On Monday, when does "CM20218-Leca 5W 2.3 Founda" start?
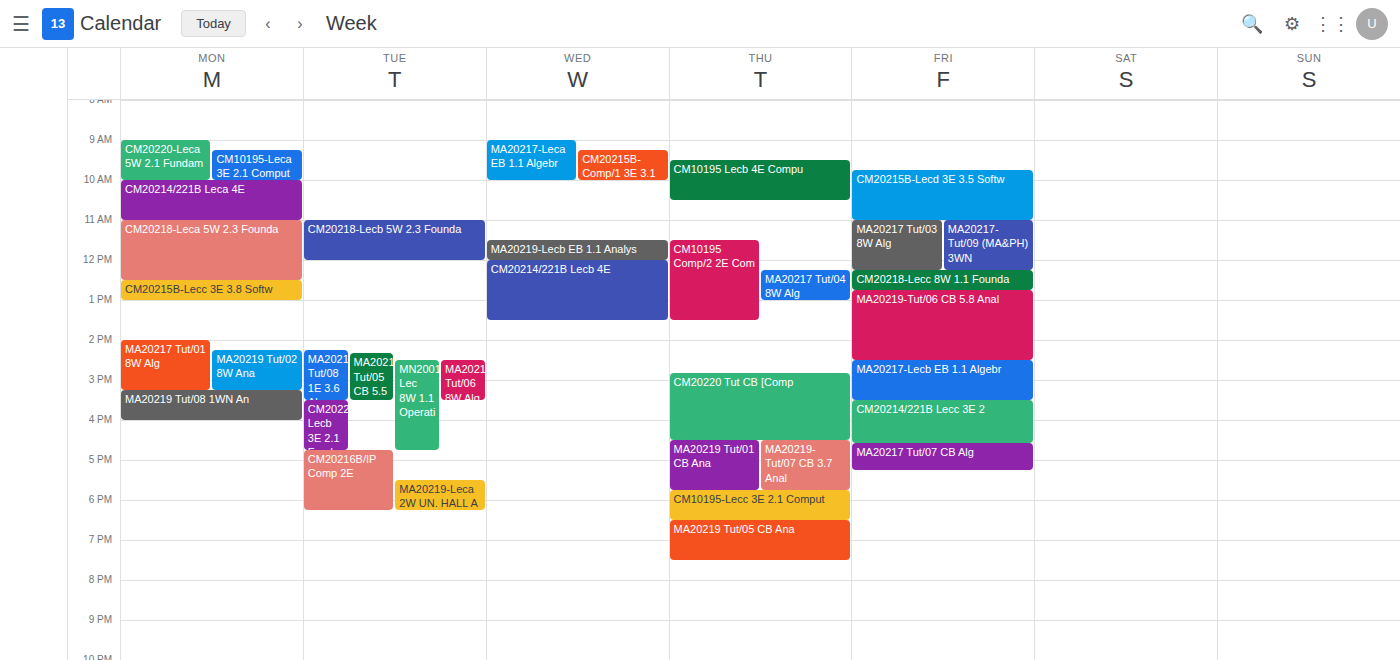
11:00 AM